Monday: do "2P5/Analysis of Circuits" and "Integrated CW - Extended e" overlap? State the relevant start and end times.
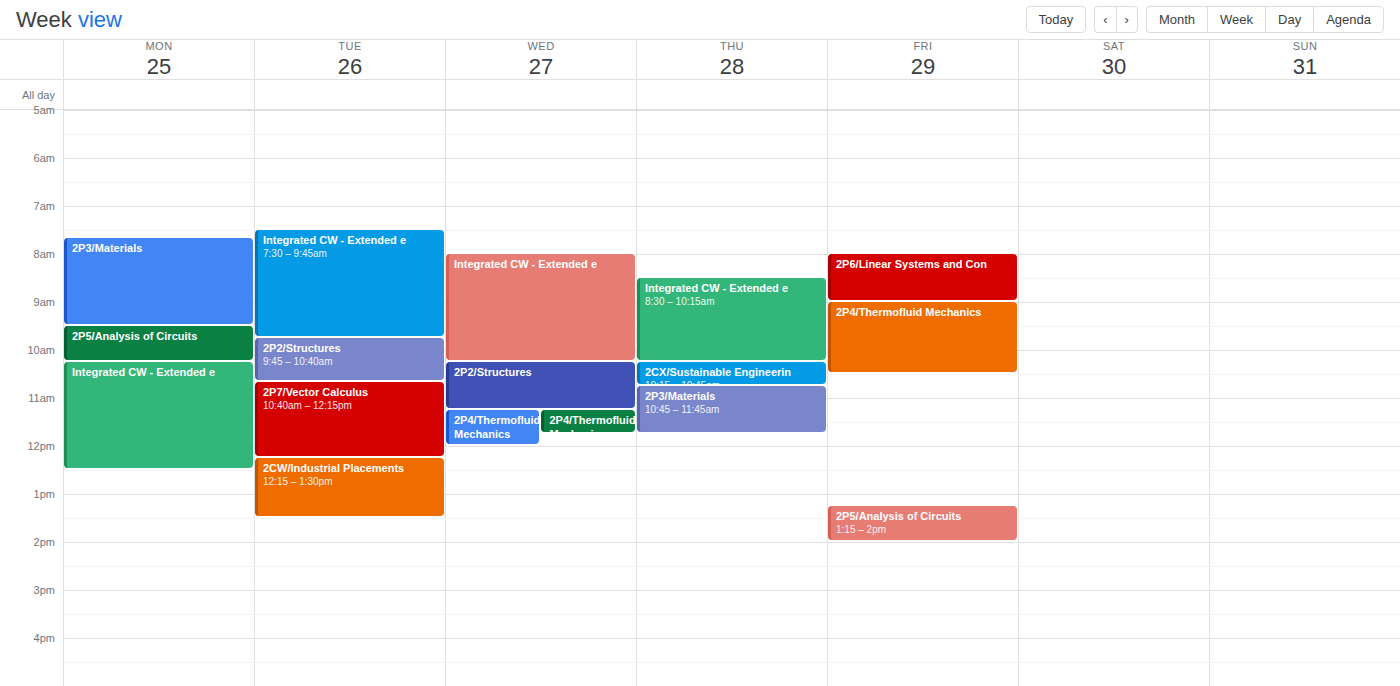
"2P5/Analysis of Circuits" ends at 10:15 AM, exactly when "Integrated CW - Extended e" starts -- they touch but do not overlap.